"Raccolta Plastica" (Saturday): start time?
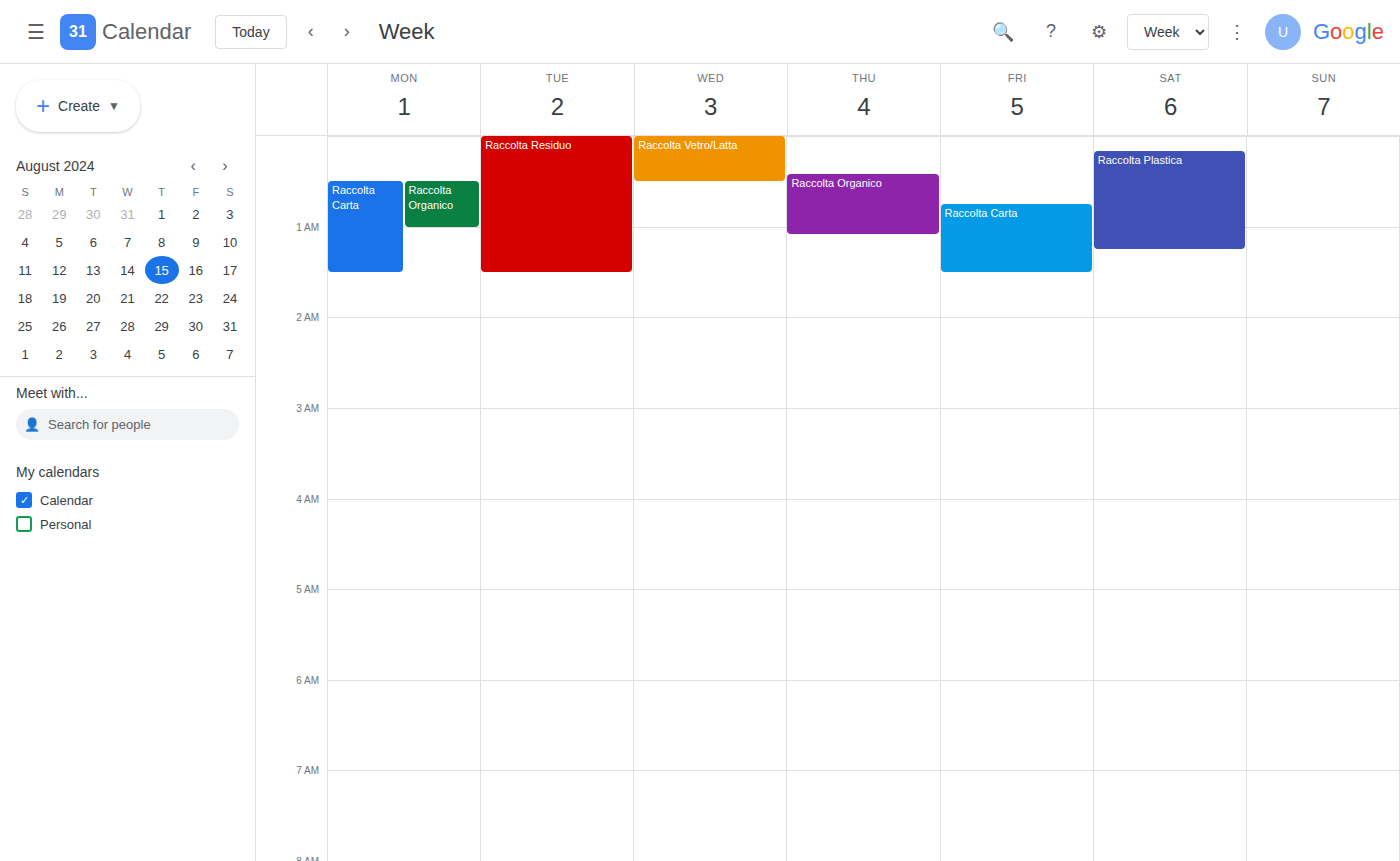
00:10